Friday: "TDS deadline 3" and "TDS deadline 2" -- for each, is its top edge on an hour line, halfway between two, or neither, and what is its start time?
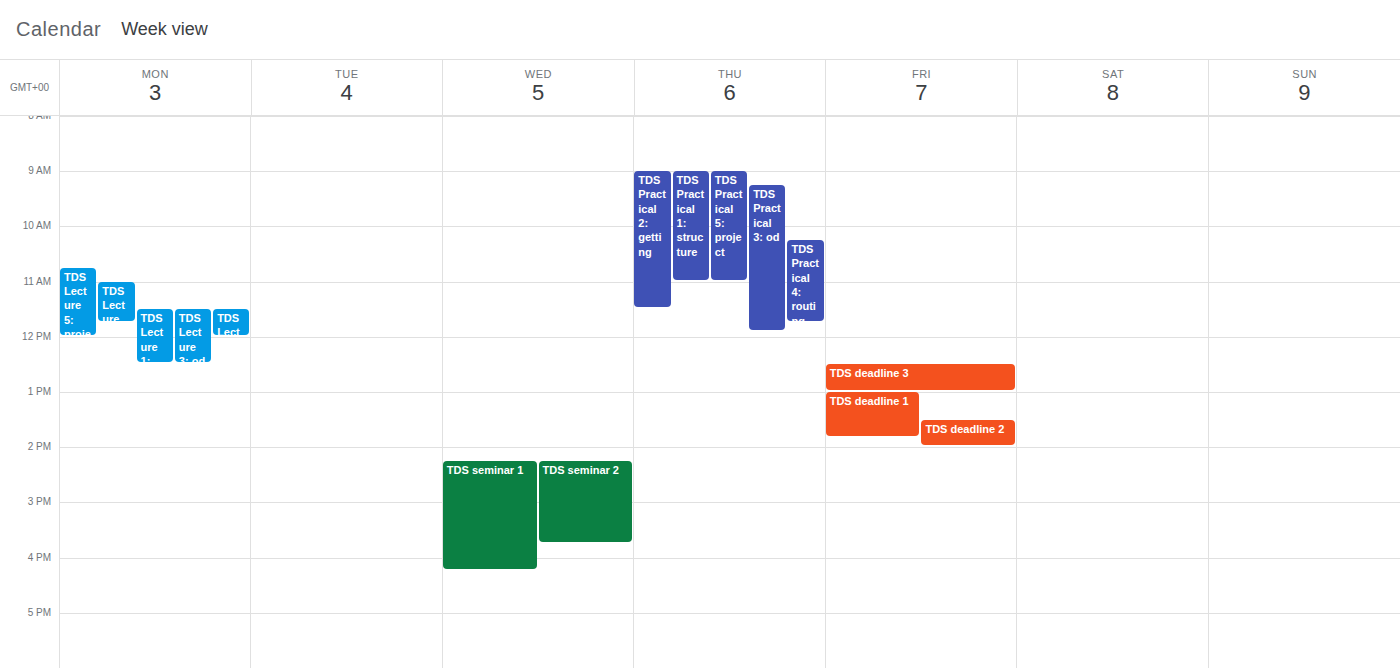
"TDS deadline 3": 12:30 PM, halfway between the 12 PM and 1 PM lines. "TDS deadline 2": 1:30 PM, halfway between the 1 PM and 2 PM lines.